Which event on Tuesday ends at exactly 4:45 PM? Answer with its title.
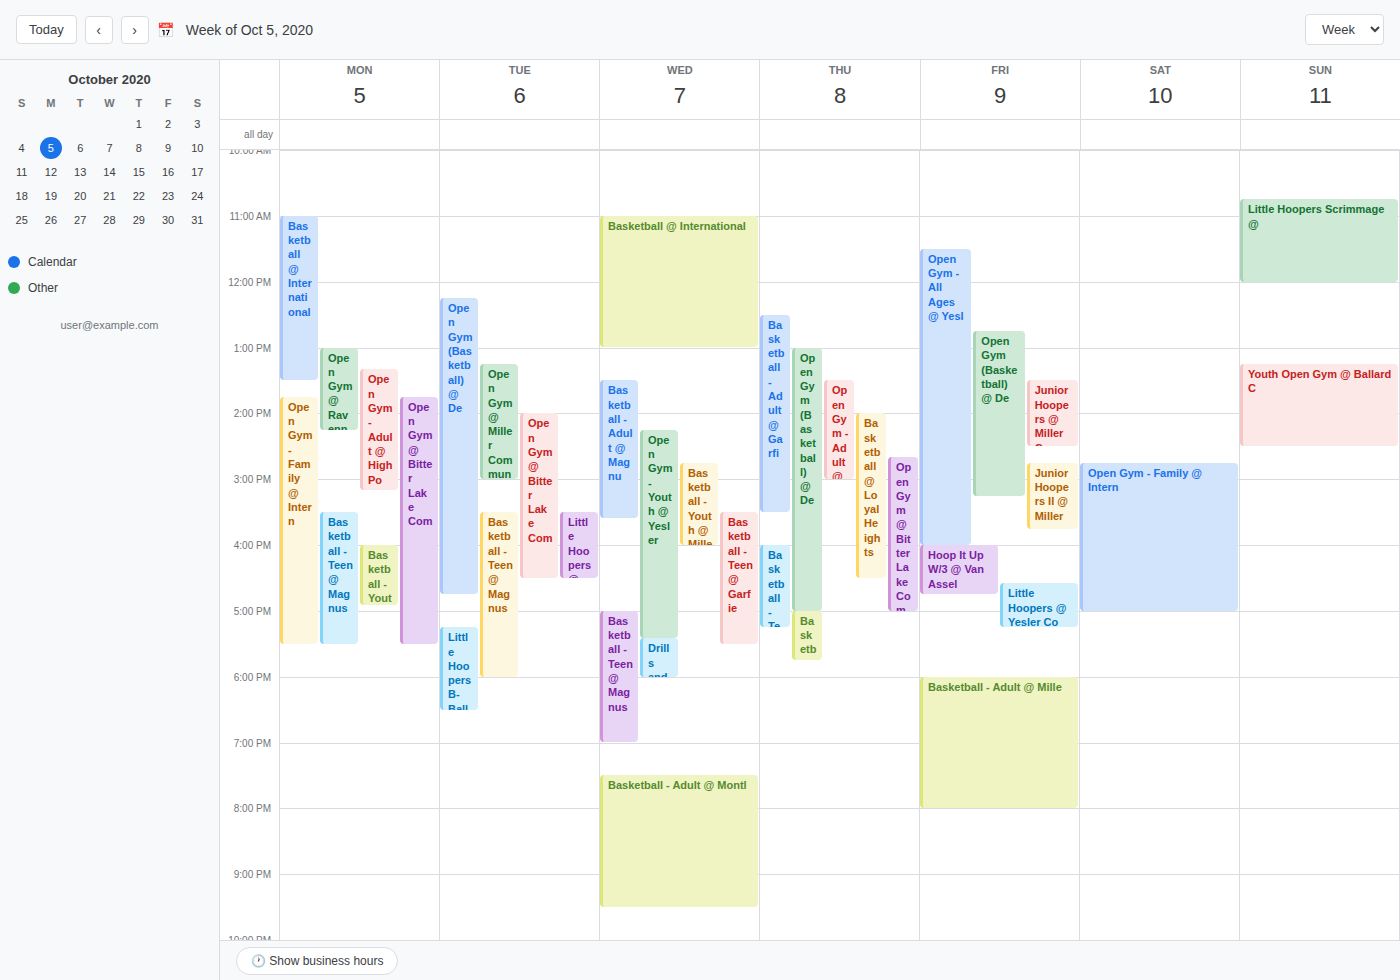
"Open Gym (Basketball) @ De"